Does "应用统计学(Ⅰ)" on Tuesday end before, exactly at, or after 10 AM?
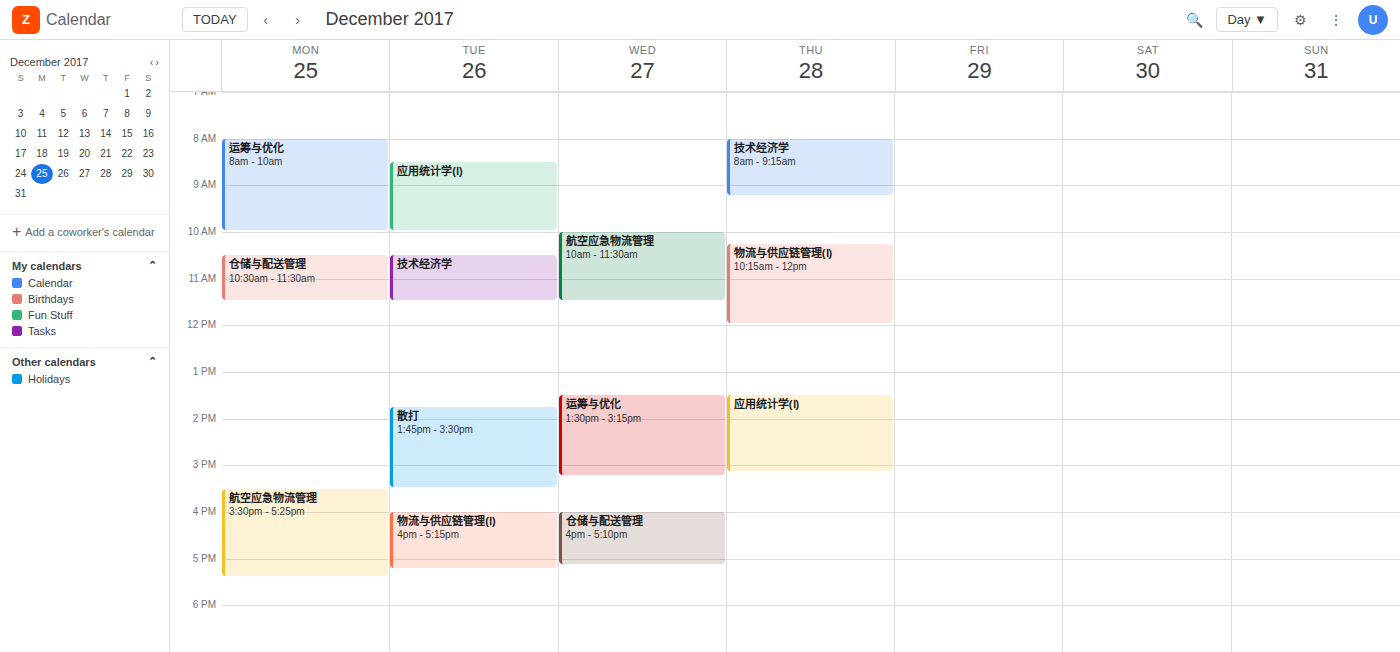
10:00 AM -- exactly at 10 AM, on the 10 AM line.